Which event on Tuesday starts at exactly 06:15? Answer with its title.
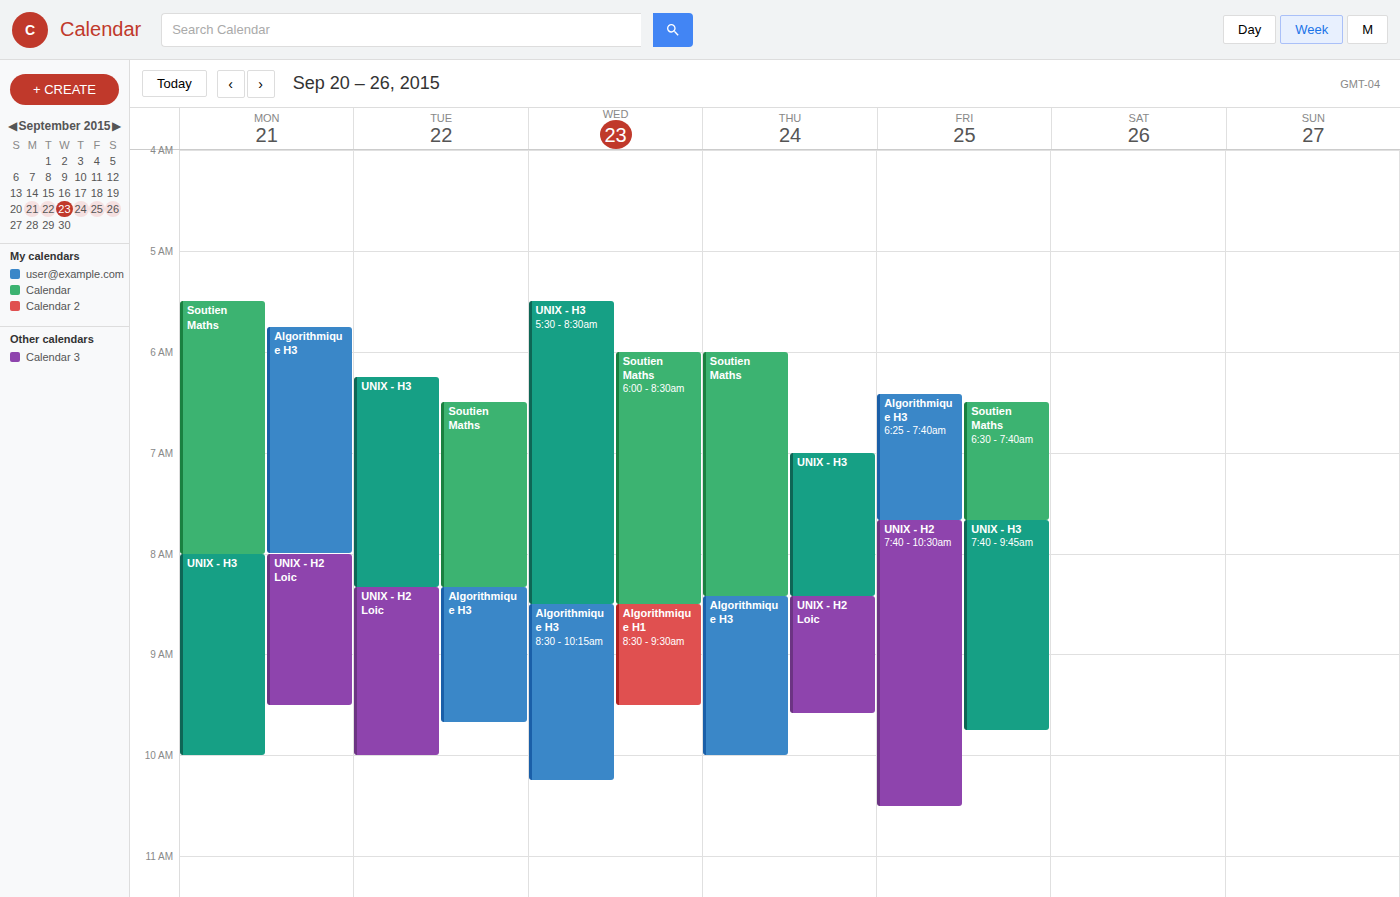
"UNIX - H3"